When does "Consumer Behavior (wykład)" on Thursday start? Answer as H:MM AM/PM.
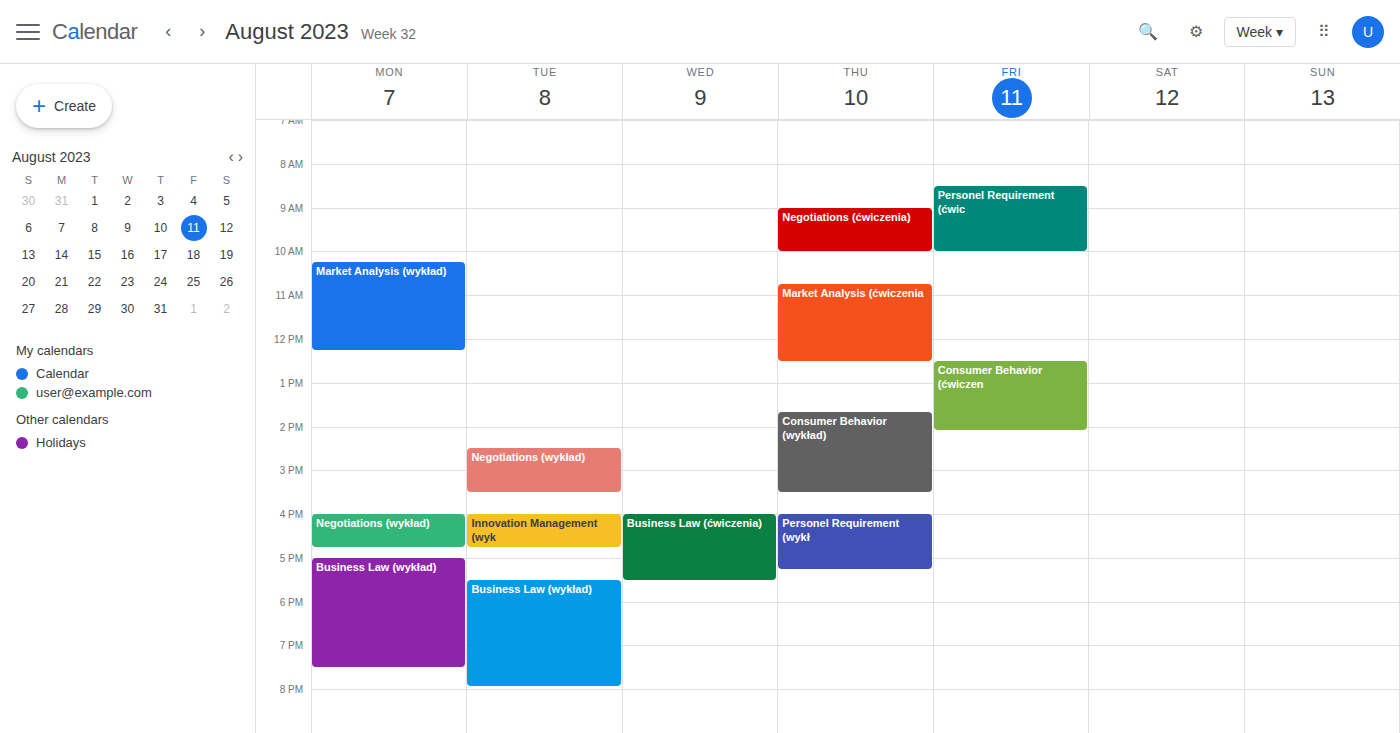
1:40 PM